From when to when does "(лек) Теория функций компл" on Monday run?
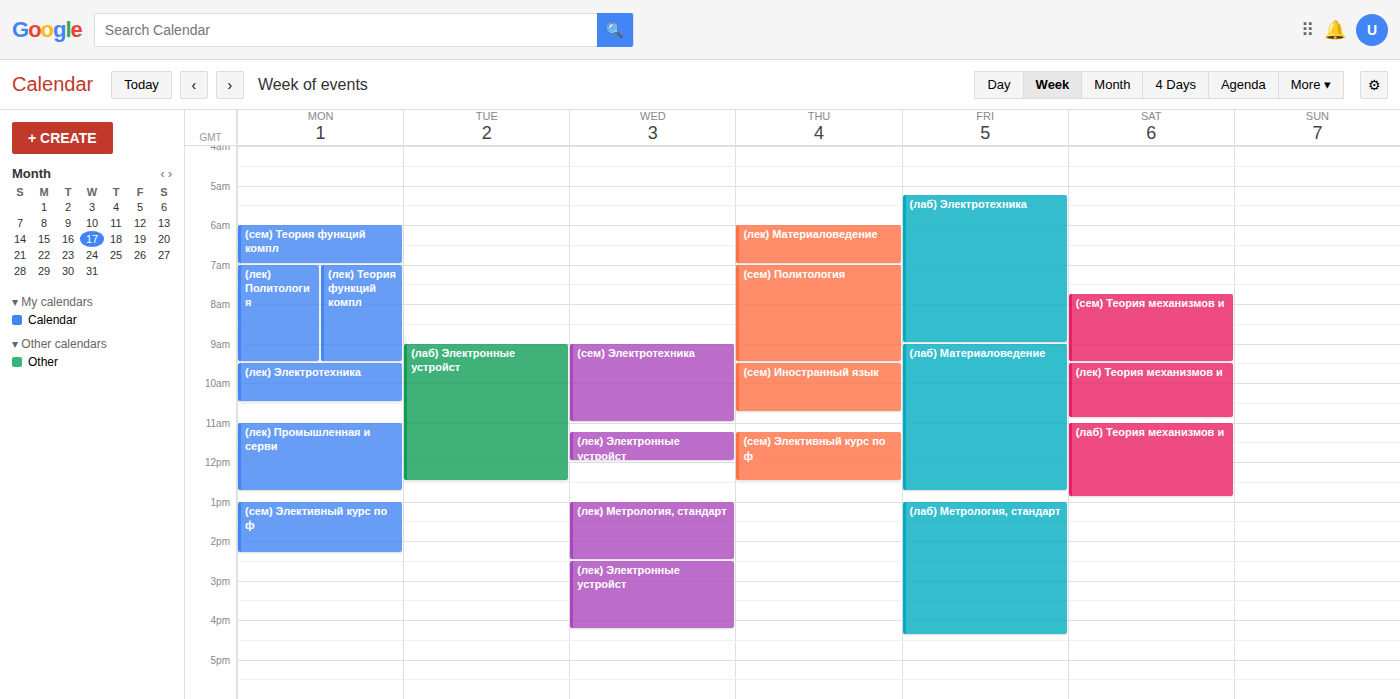
7:00 AM to 9:30 AM